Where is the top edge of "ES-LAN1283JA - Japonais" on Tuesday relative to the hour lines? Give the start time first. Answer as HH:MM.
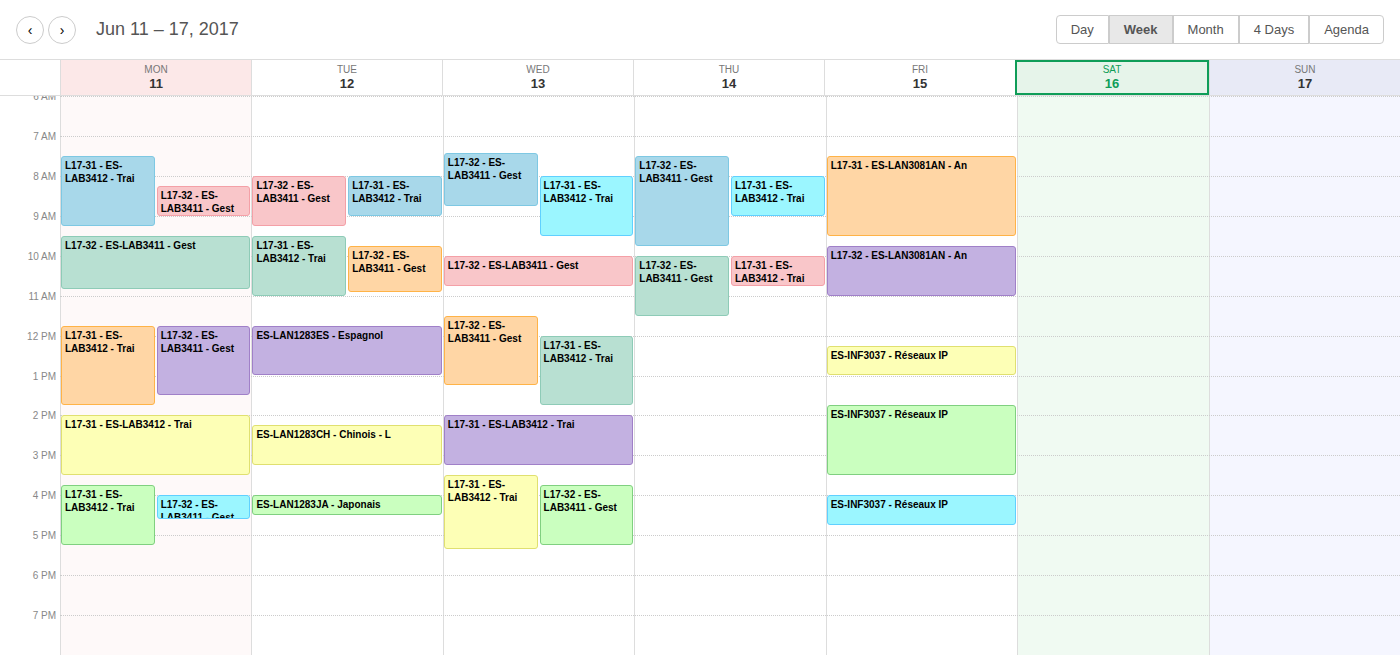
16:00 -- exactly on the 16:00 line.